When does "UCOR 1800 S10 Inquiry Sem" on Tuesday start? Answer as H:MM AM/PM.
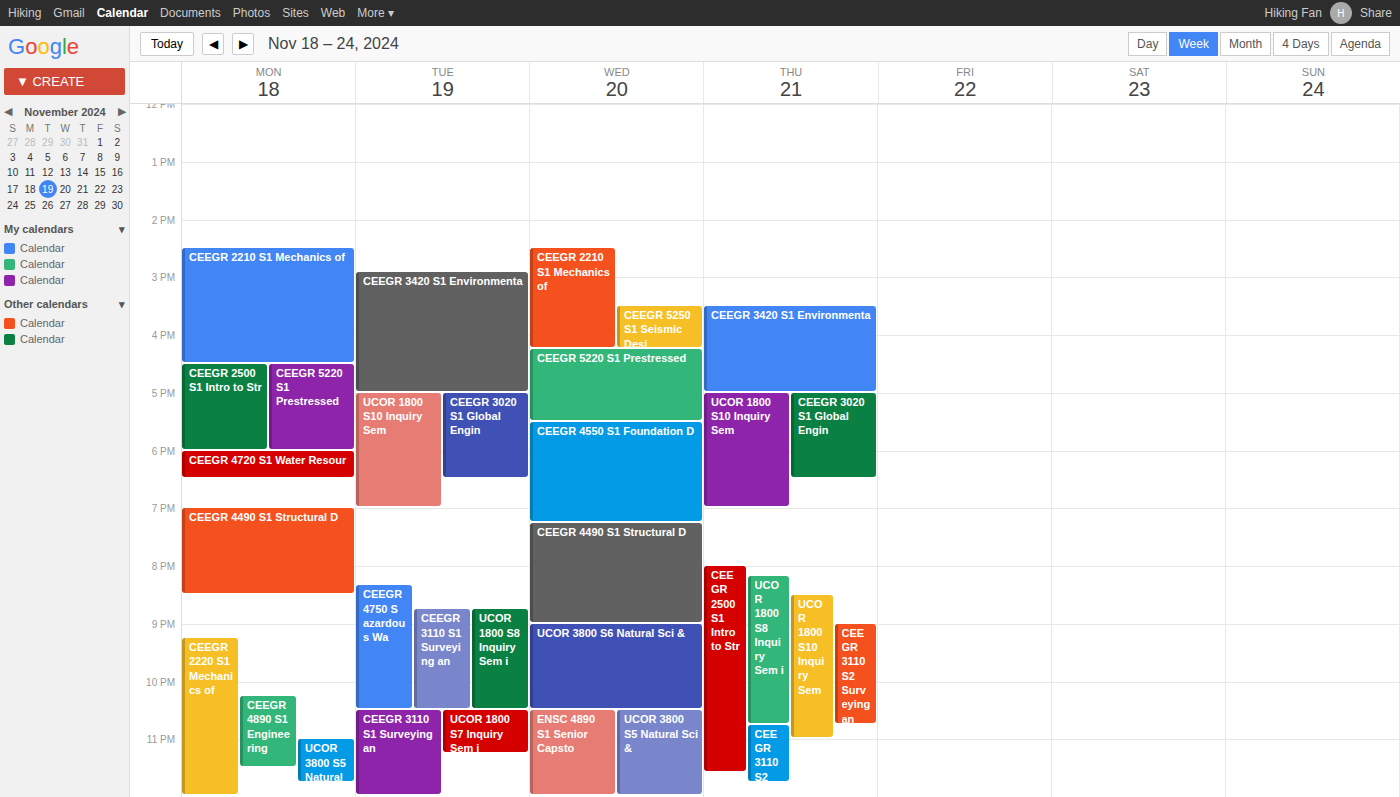
5:00 PM